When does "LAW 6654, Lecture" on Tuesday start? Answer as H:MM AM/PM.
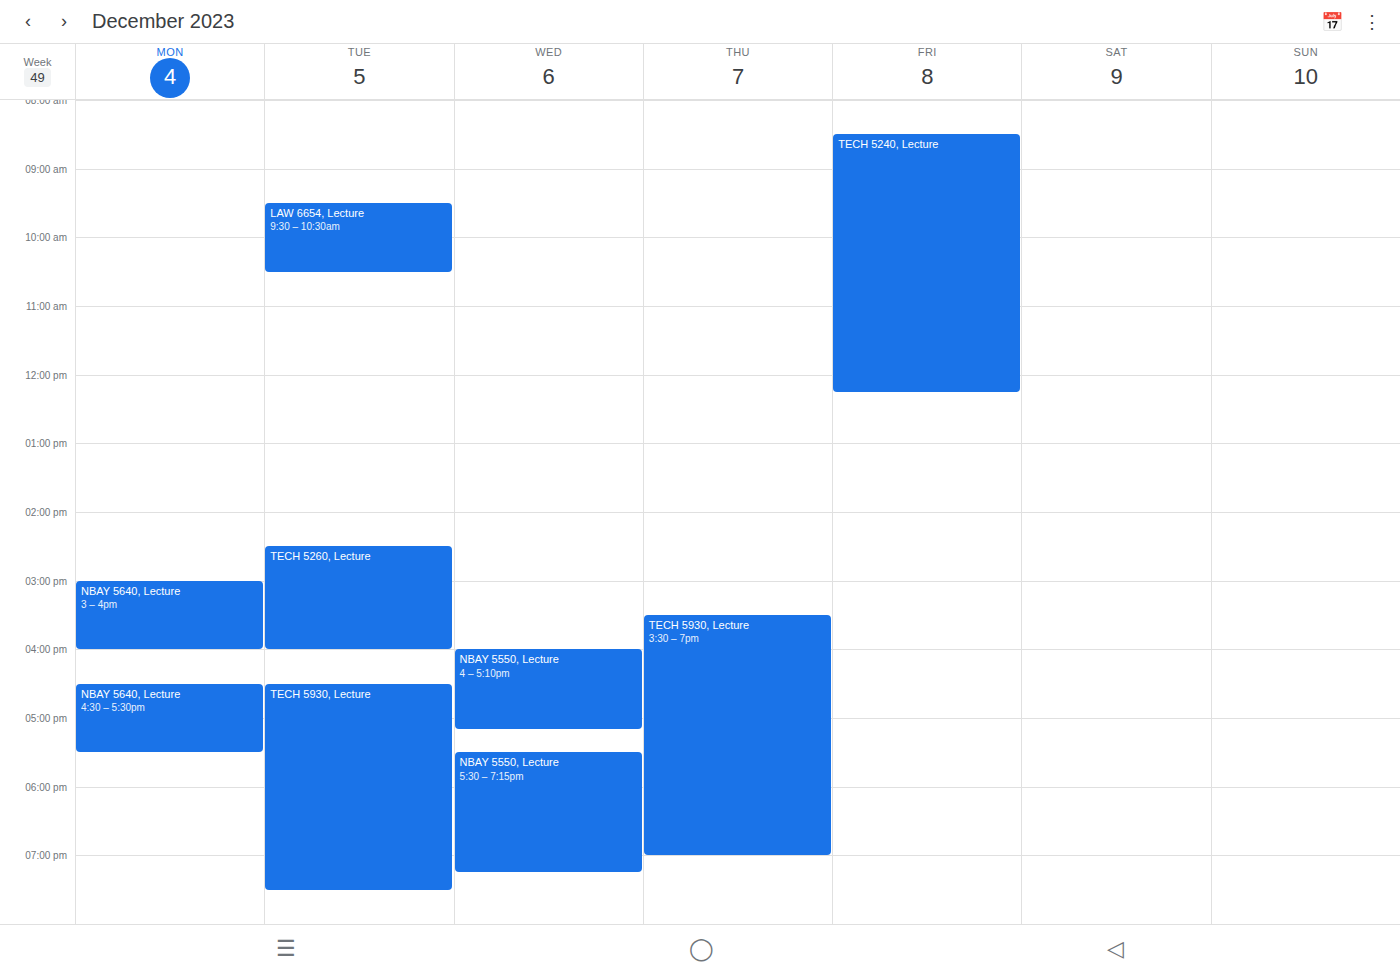
9:30 AM